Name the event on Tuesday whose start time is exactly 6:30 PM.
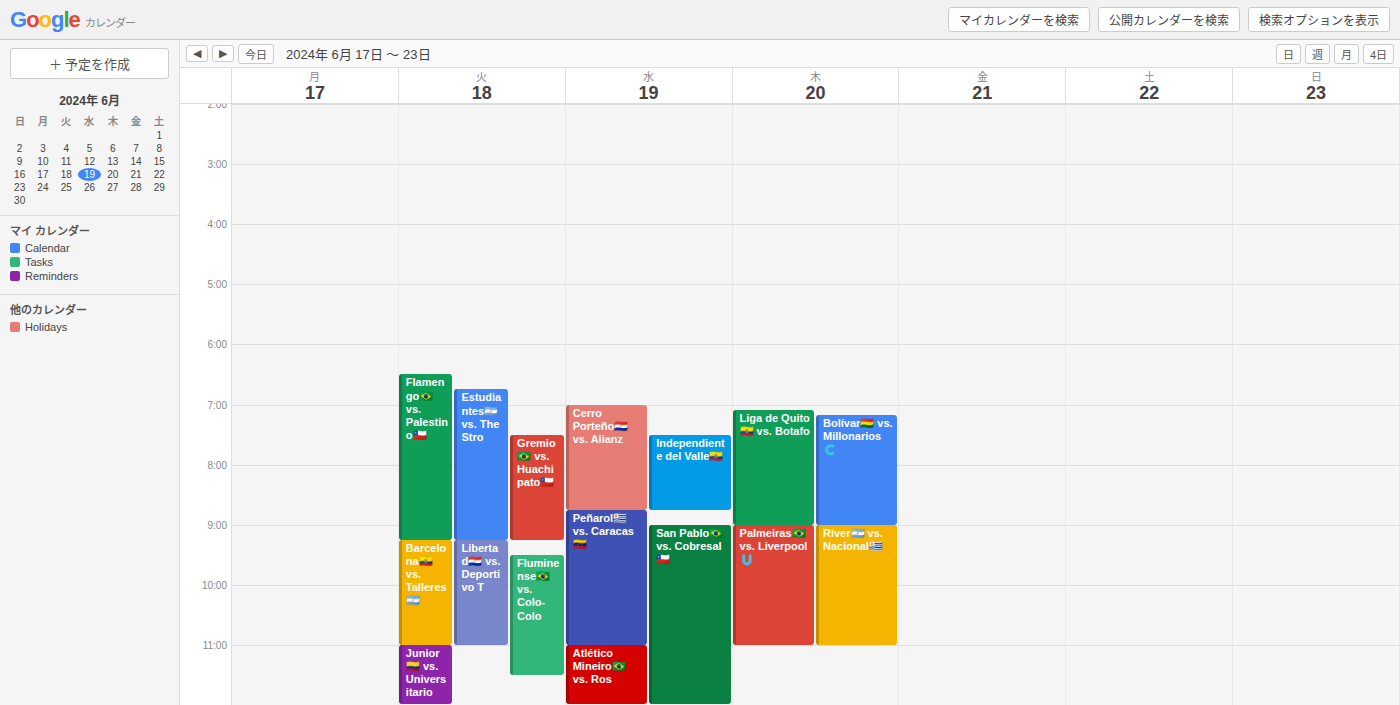
"Flamengo🇧🇷 vs. Palestino🇨🇱"